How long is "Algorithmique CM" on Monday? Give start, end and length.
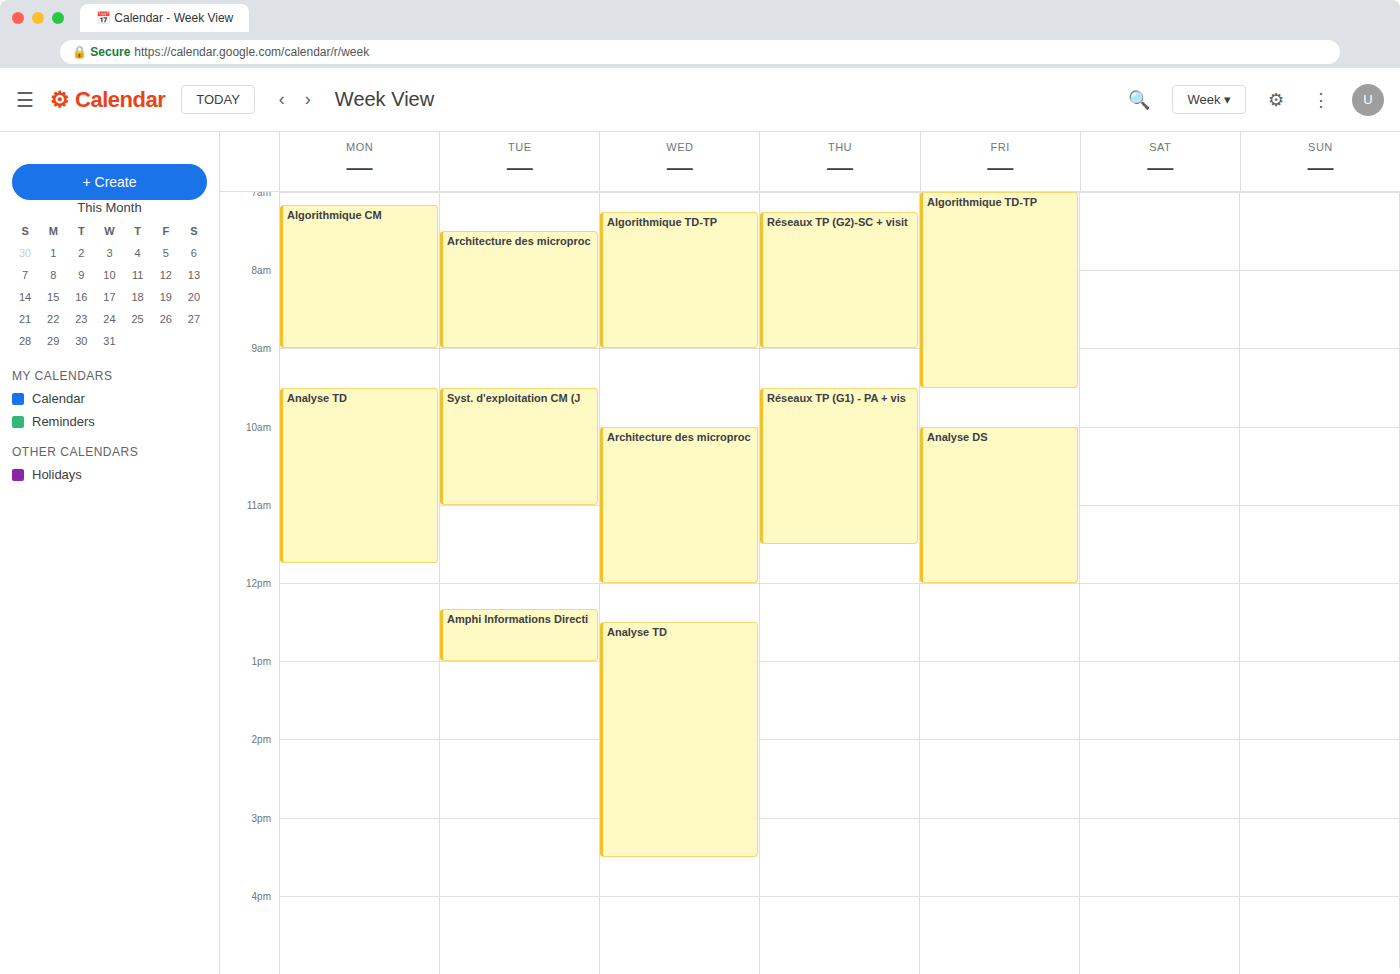
7:10 AM to 9:00 AM, 1 hour 50 minutes